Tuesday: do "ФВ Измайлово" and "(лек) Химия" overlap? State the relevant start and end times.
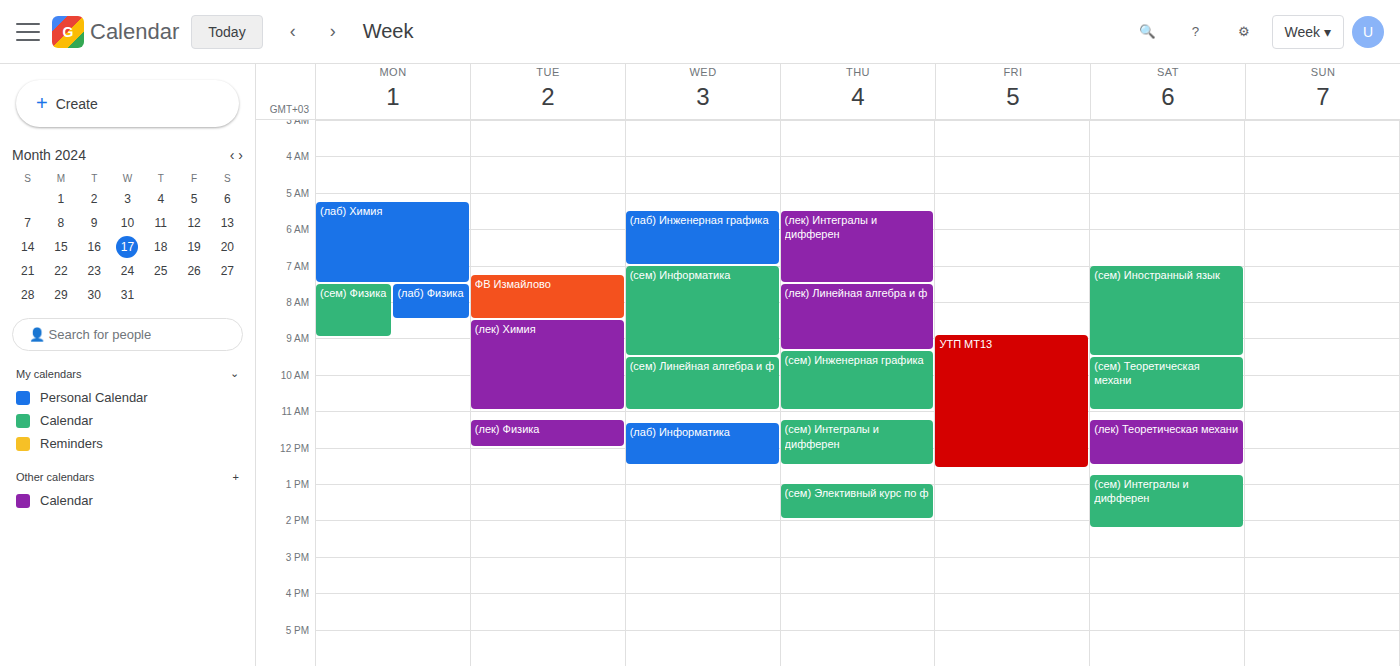
"ФВ Измайлово" ends at 8:30 AM, exactly when "(лек) Химия" starts -- they touch but do not overlap.